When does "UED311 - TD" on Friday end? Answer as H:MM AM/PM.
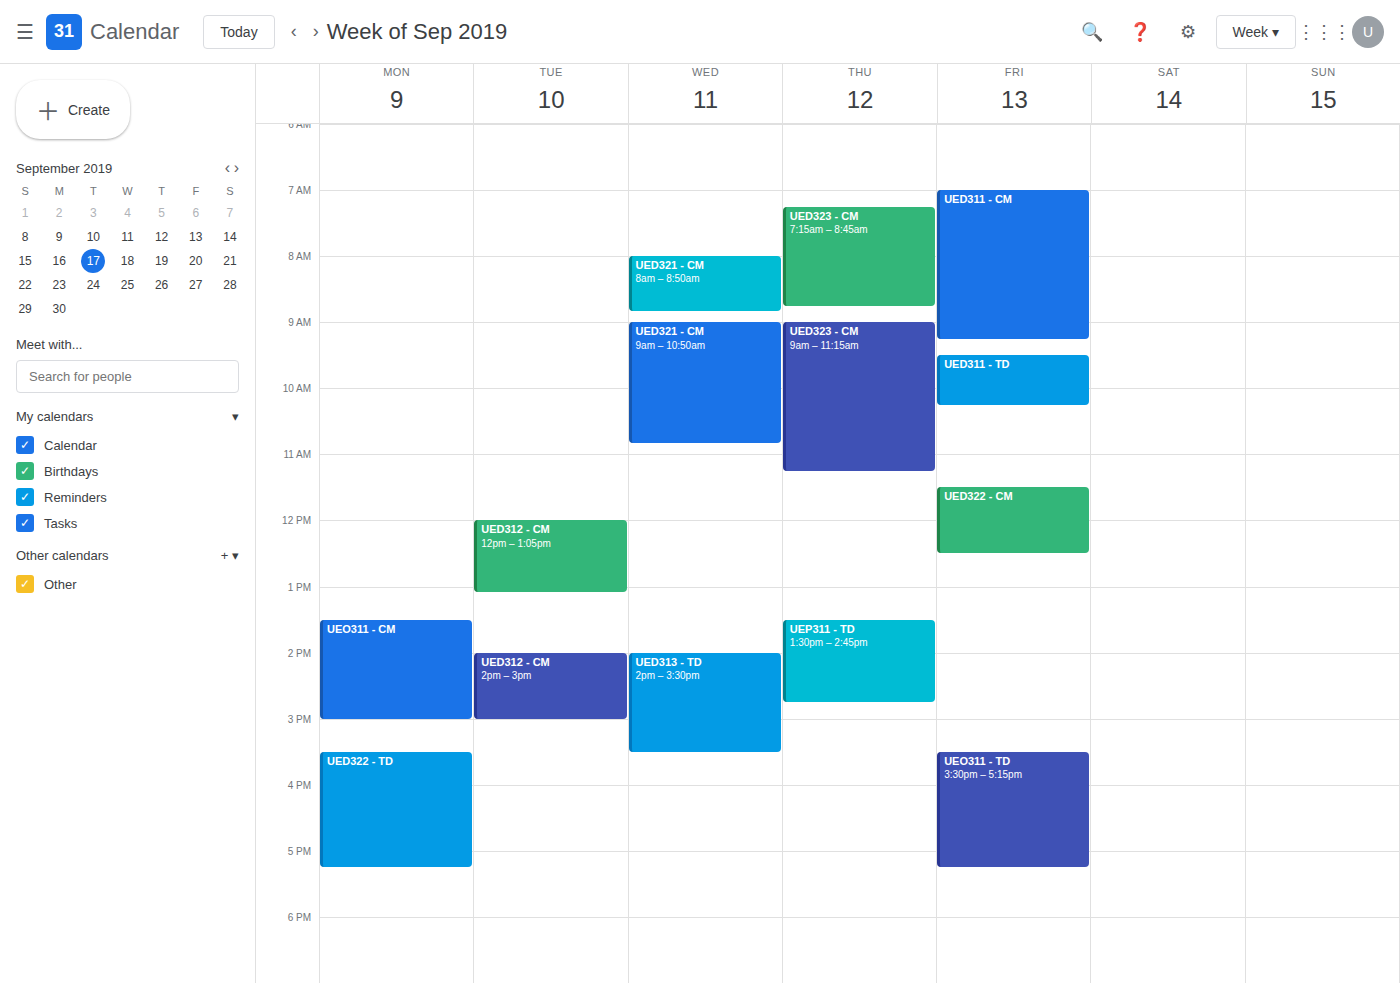
10:15 AM